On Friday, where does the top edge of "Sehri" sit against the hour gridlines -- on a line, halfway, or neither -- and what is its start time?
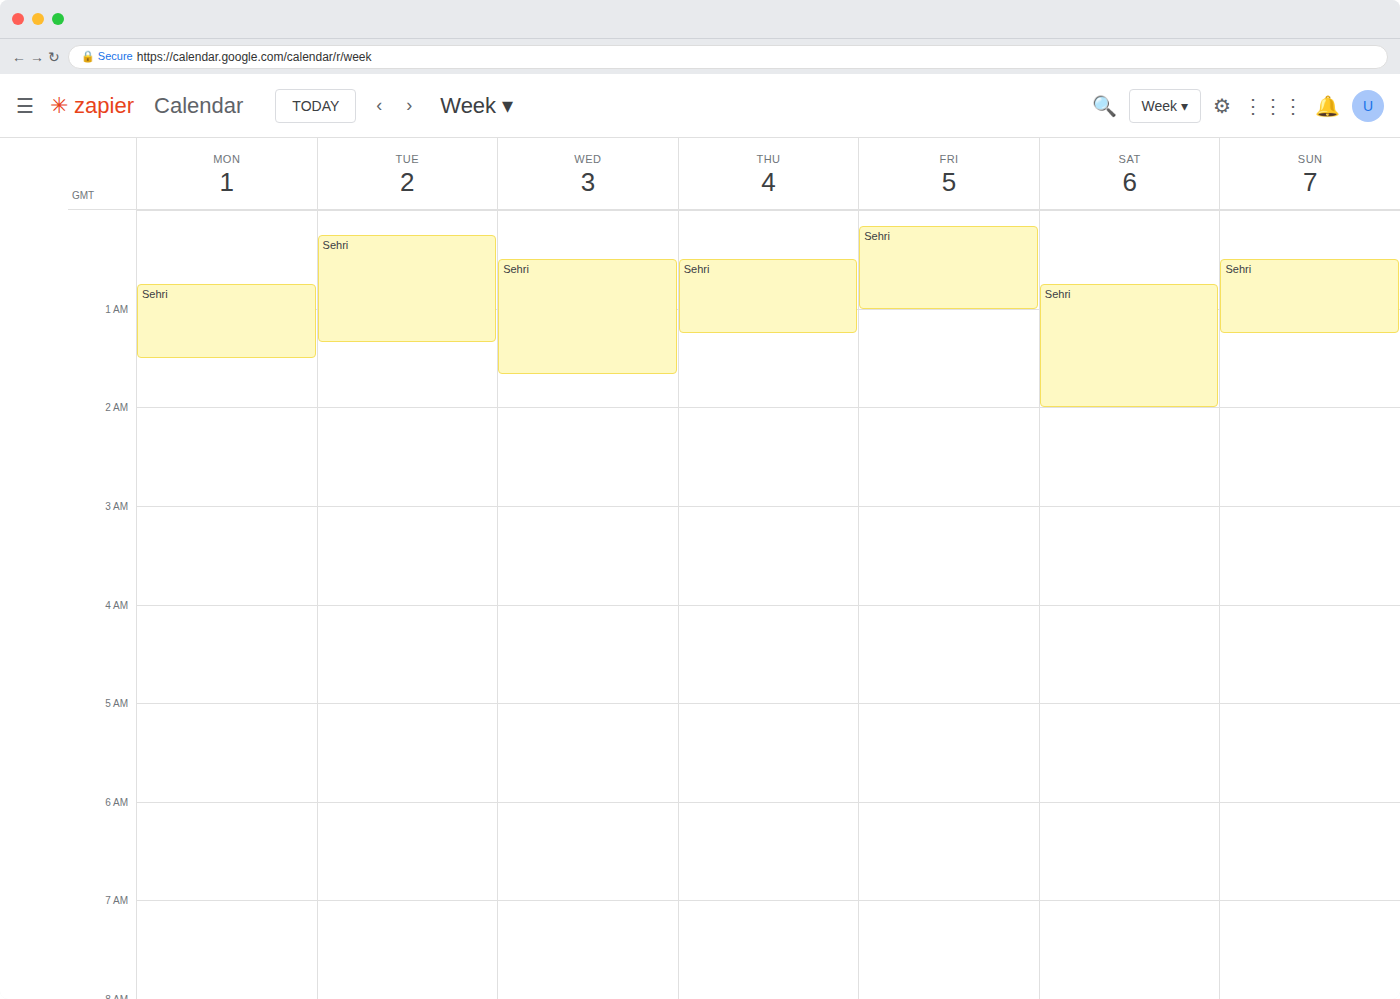
12:10 AM -- neither: 10 minutes below the 12 AM line and 50 minutes above the 1 AM line.